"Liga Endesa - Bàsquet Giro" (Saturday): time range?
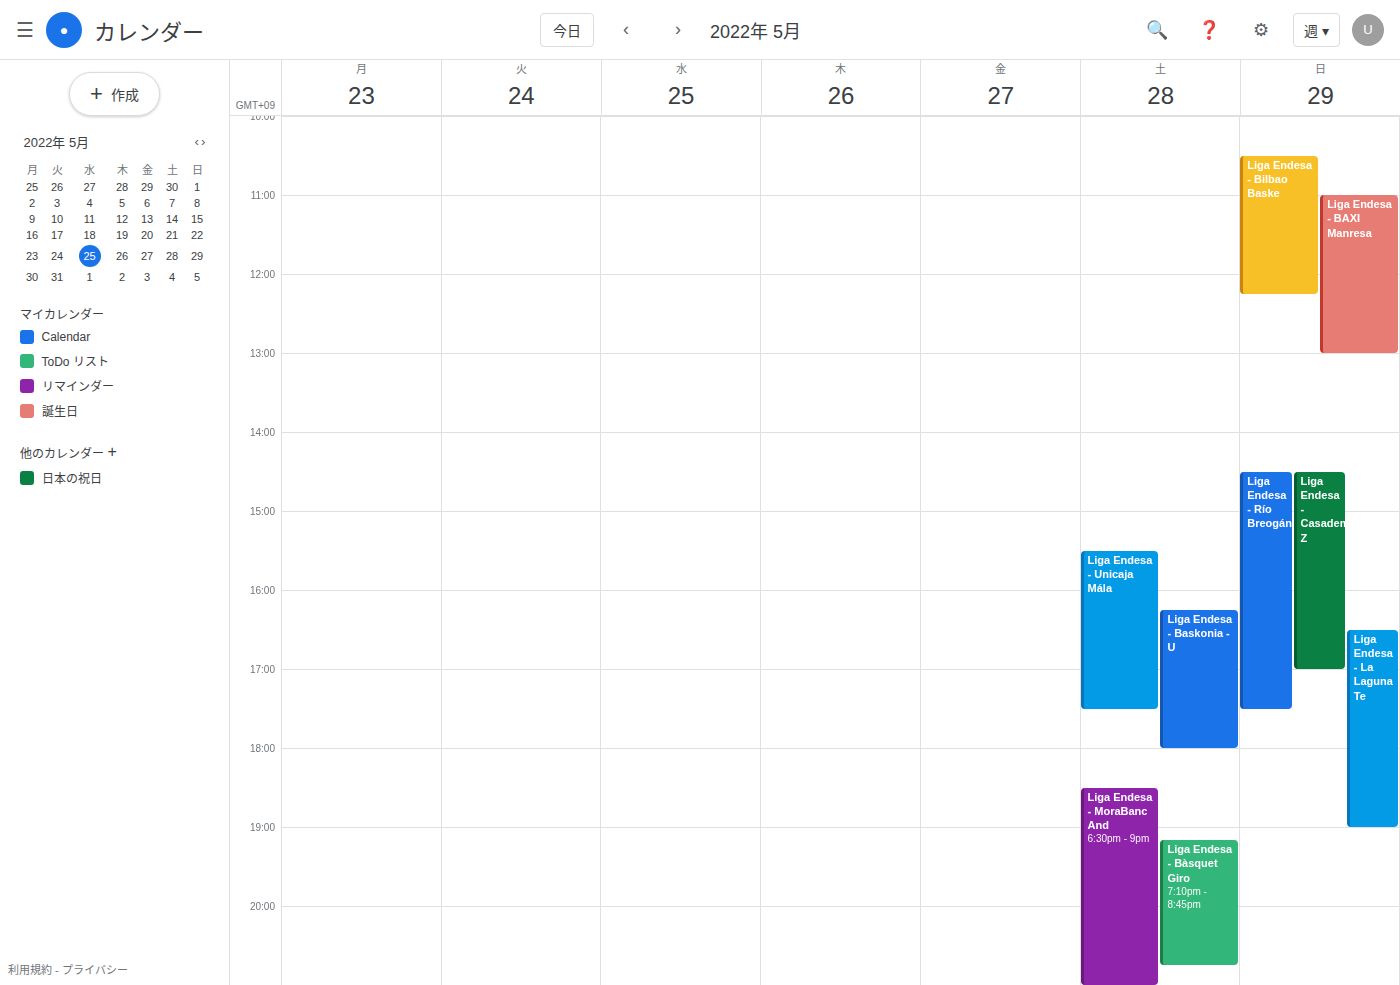
7:10 PM to 8:45 PM